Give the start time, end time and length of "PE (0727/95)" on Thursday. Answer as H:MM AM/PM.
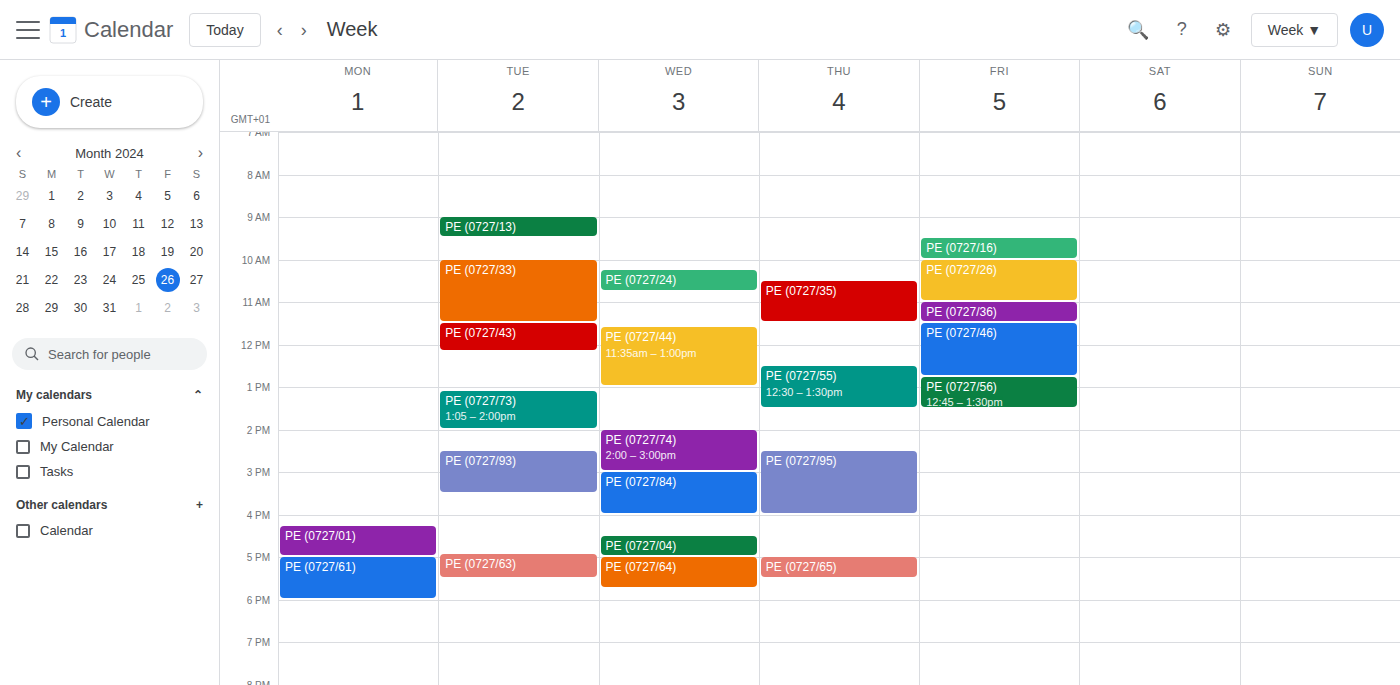
2:30 PM to 4:00 PM, 1 hour 30 minutes